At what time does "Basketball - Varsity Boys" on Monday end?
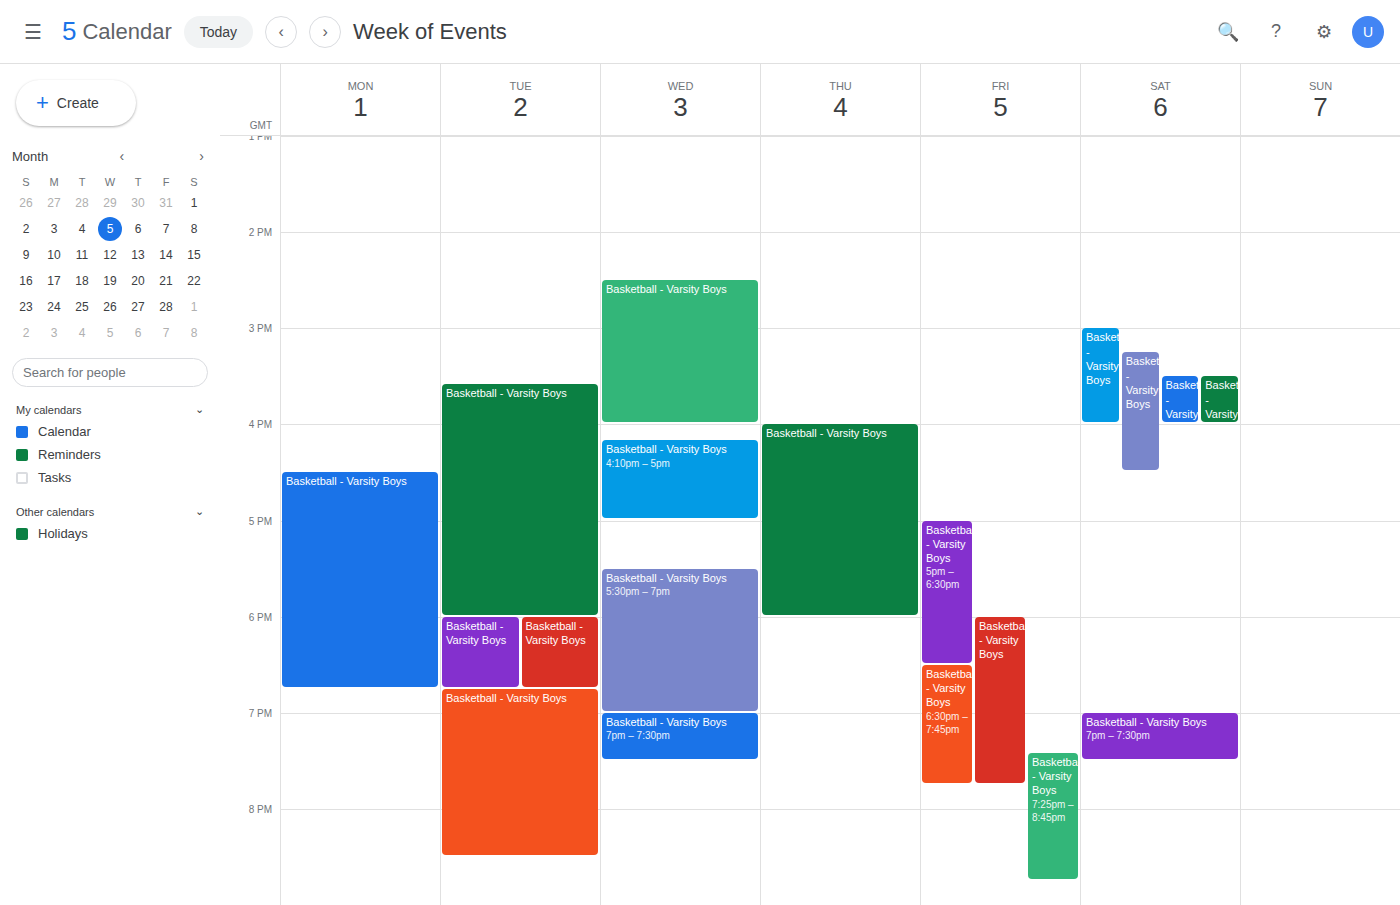
6:45 PM